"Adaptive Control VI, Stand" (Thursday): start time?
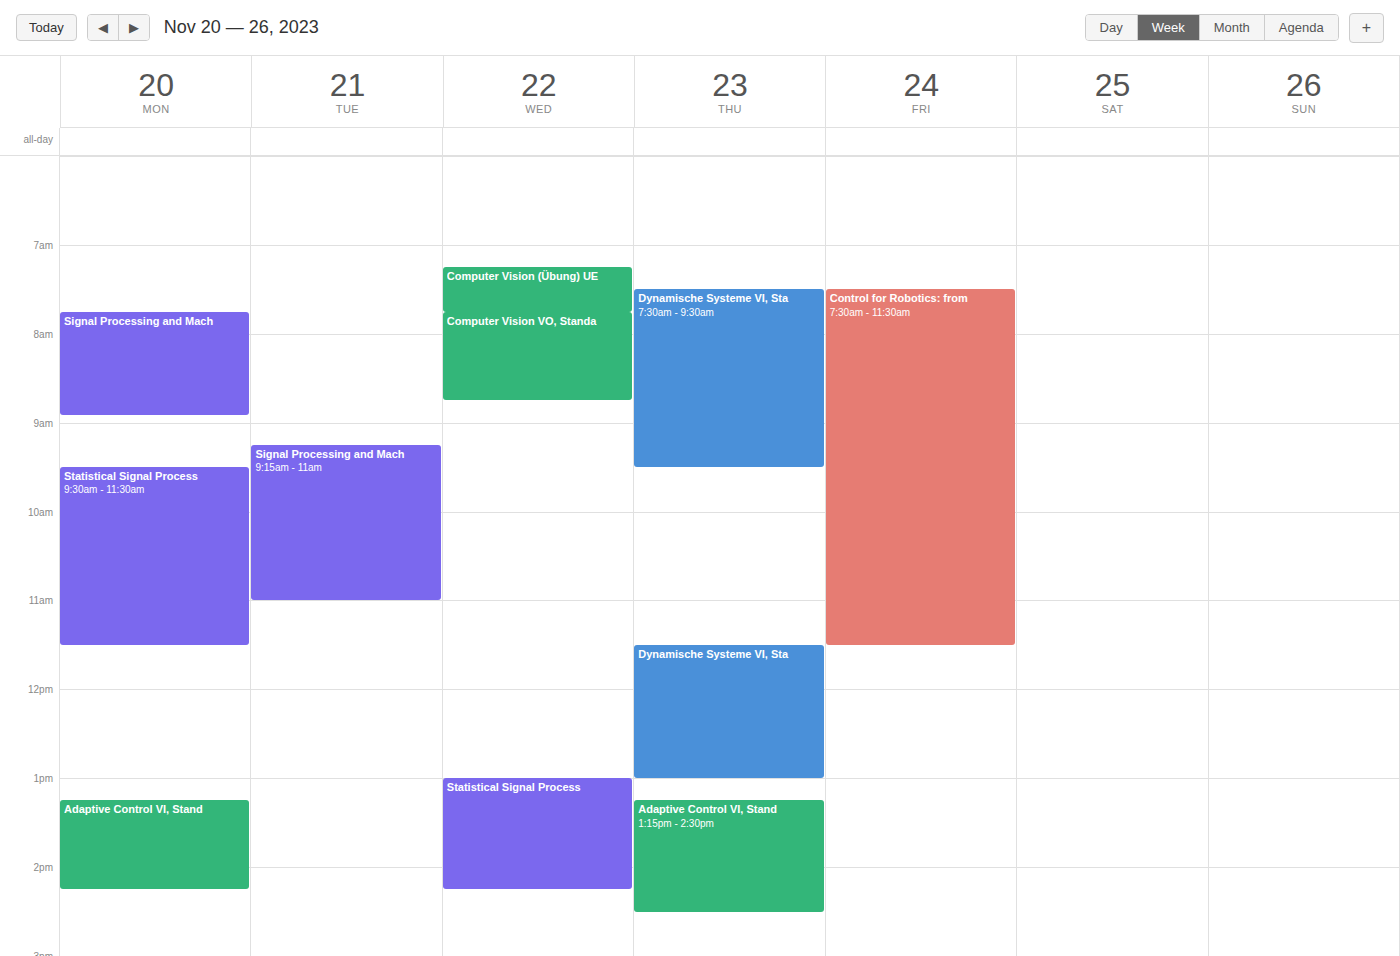
1:15 PM